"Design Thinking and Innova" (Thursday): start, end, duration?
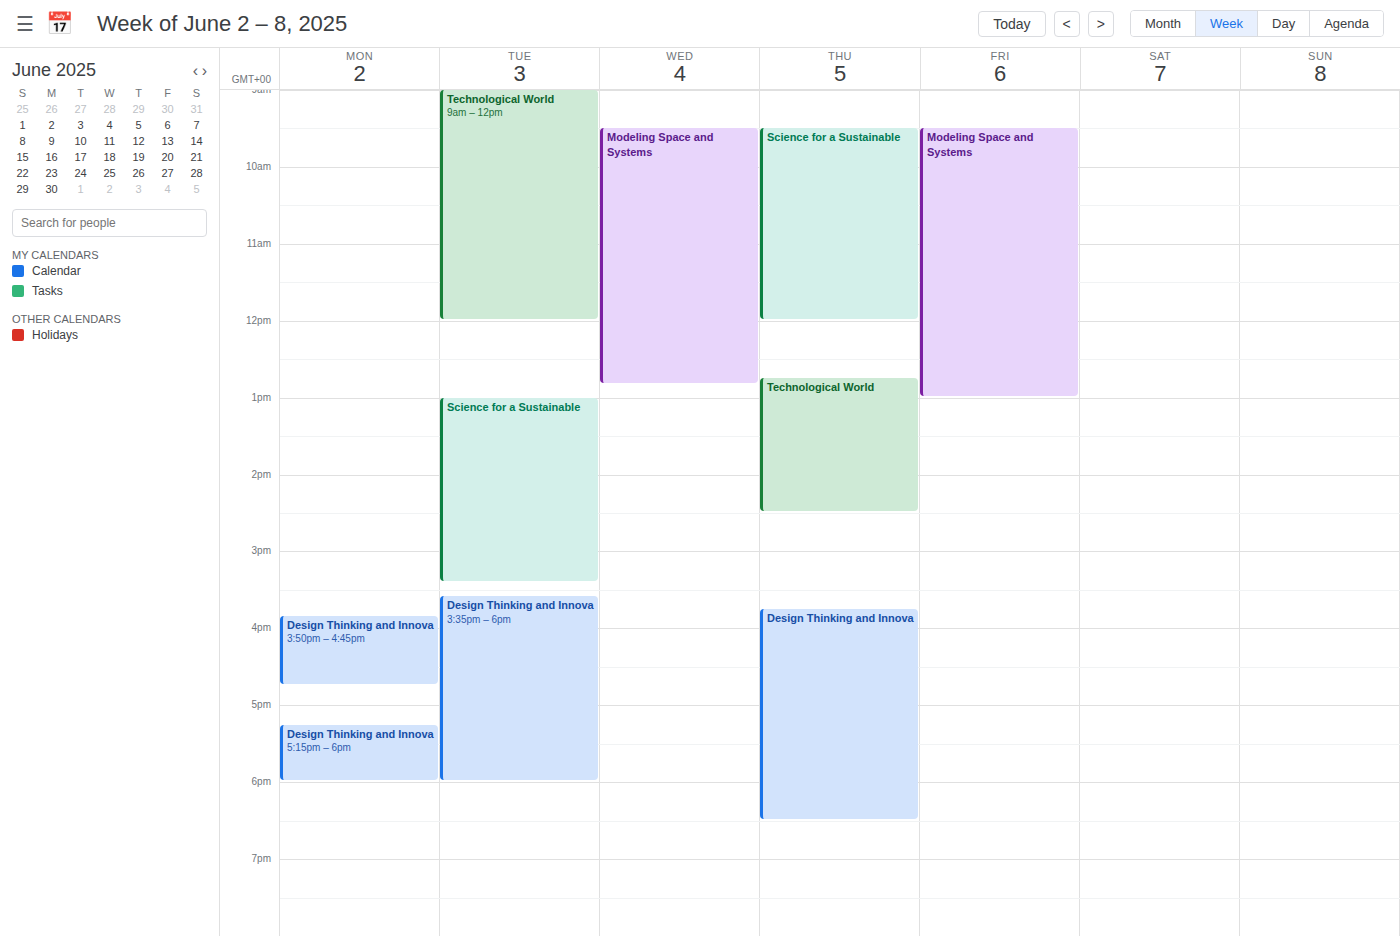
15:45 to 18:30, 2 hours 45 minutes